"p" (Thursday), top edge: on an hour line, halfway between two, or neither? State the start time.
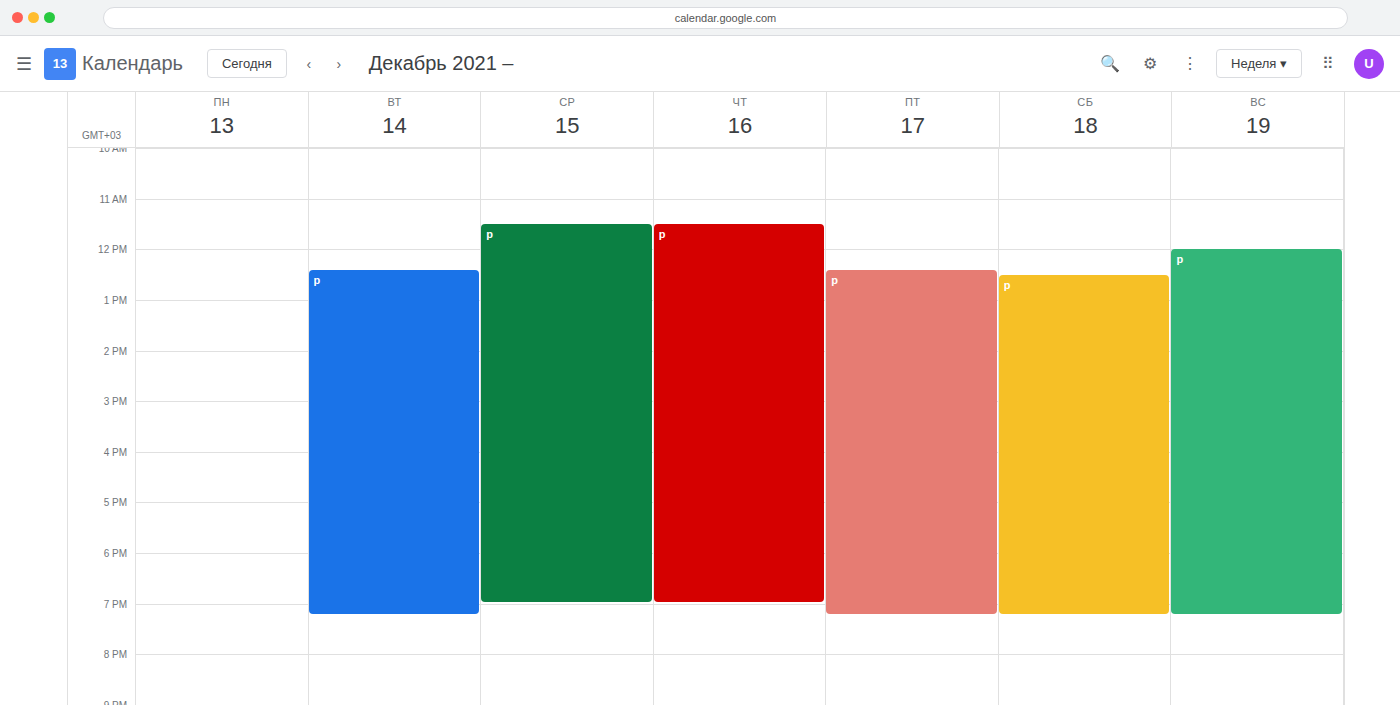
11:30 -- halfway between the 11:00 and 12:00 lines.